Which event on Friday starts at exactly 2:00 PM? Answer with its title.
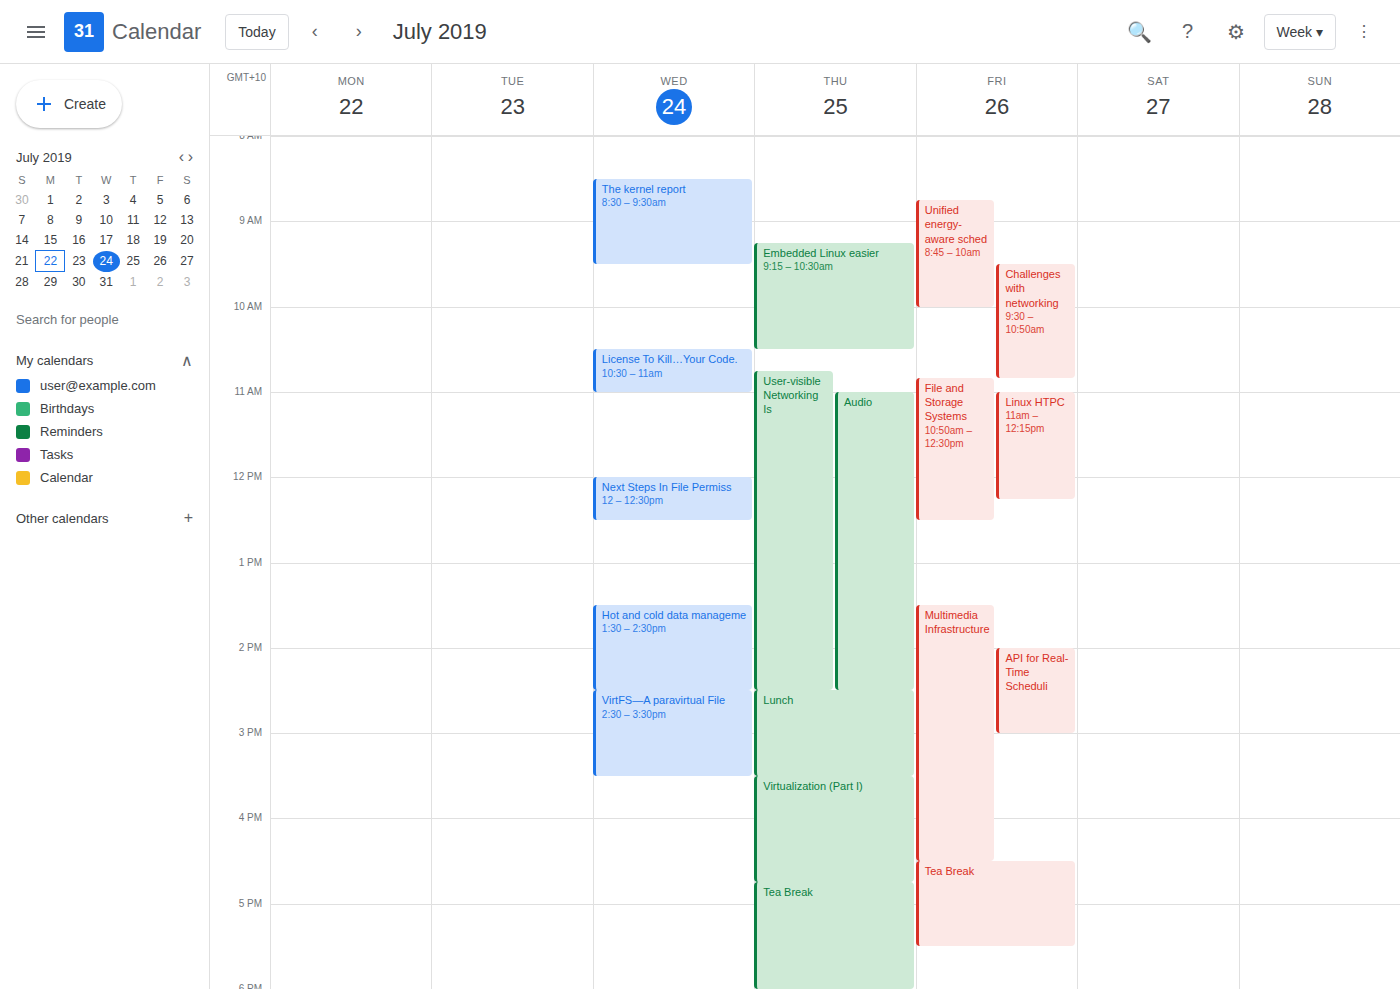
"API for Real-Time Scheduli"